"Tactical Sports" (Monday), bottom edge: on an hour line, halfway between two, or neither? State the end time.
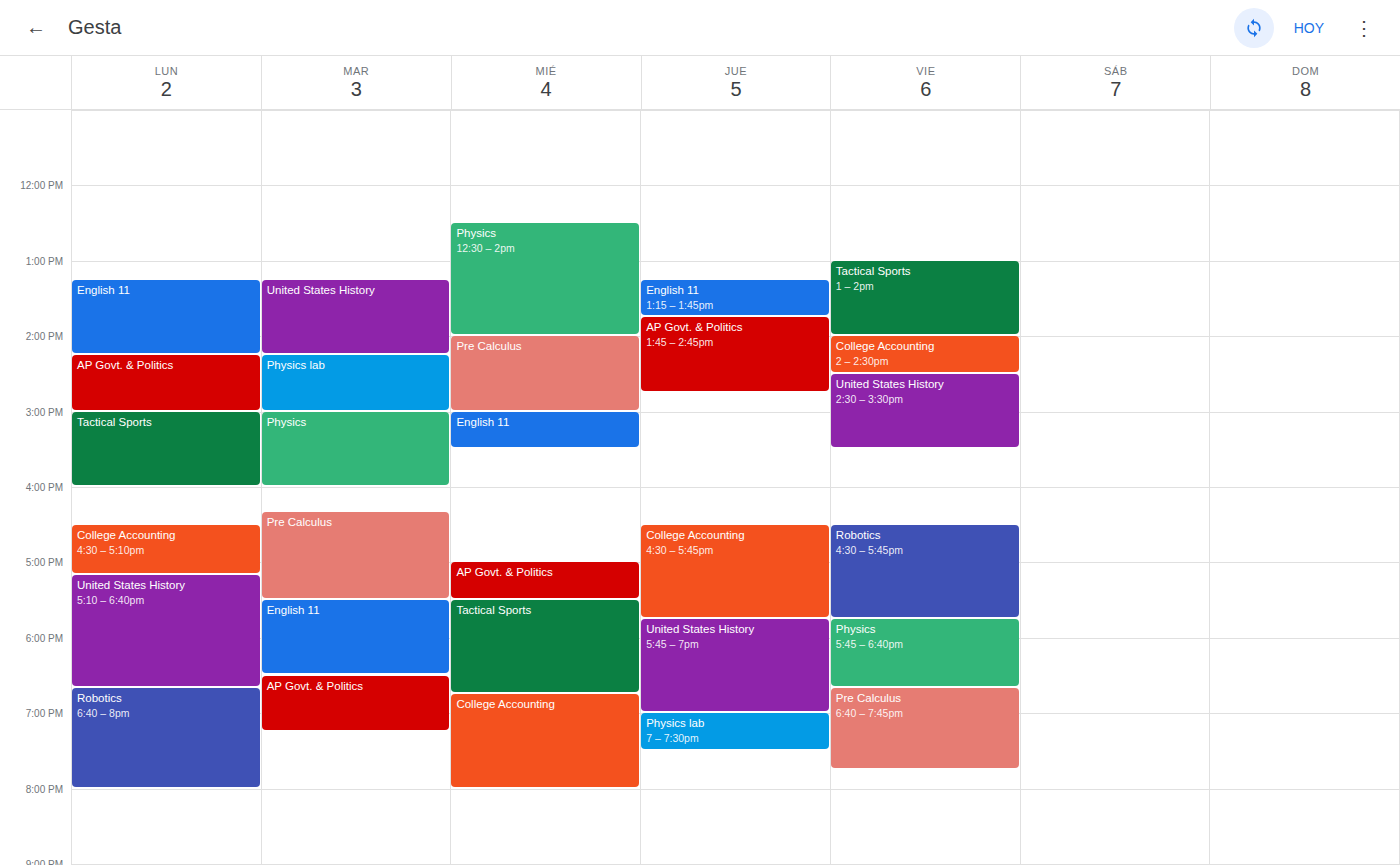
16:00 -- exactly on the 16:00 line.